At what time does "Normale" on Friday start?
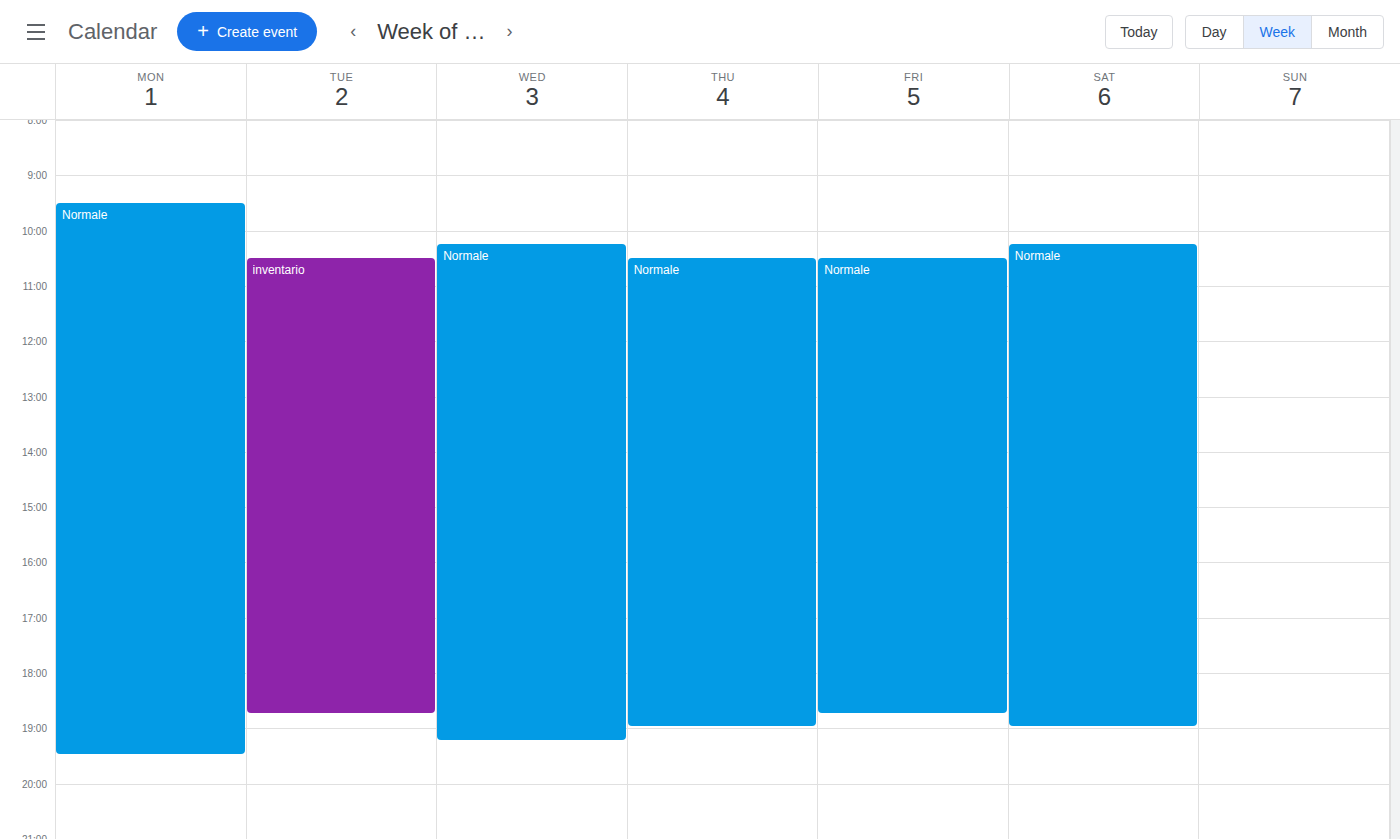
10:30 AM